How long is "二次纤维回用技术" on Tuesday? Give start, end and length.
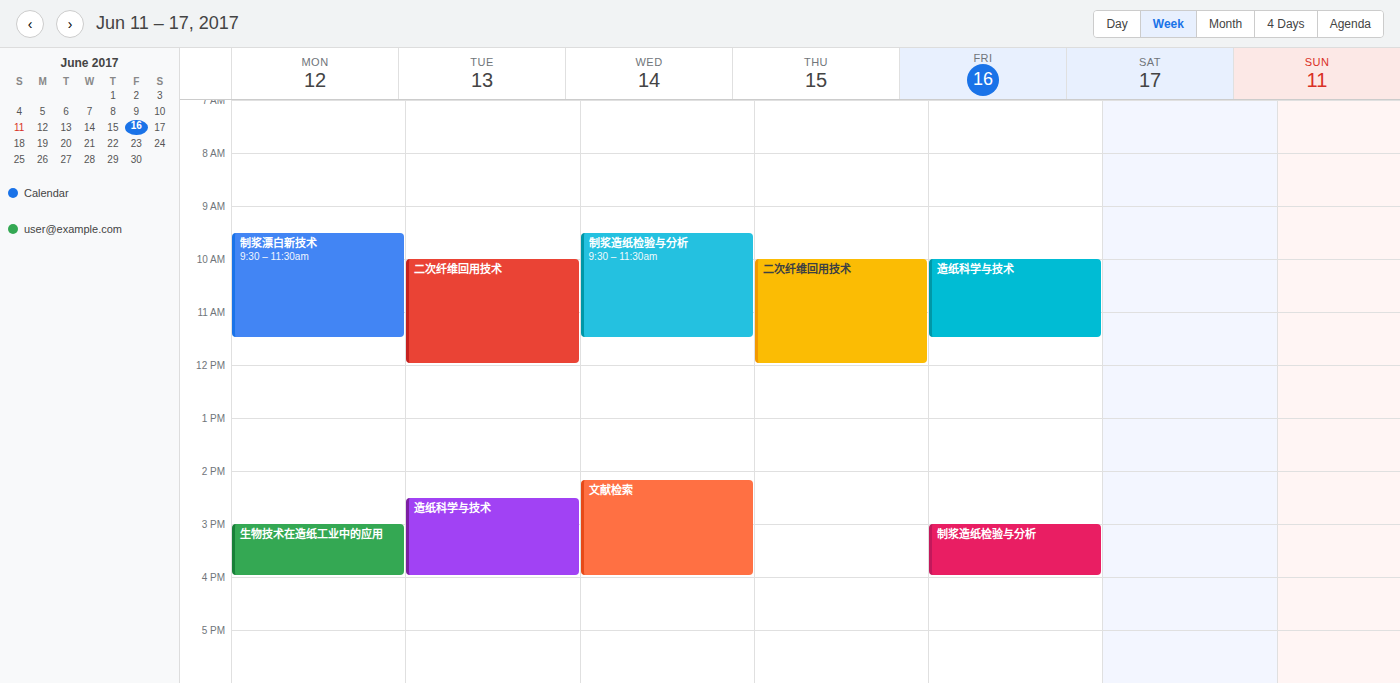
10:00 AM to 12:00 PM, 2 hours